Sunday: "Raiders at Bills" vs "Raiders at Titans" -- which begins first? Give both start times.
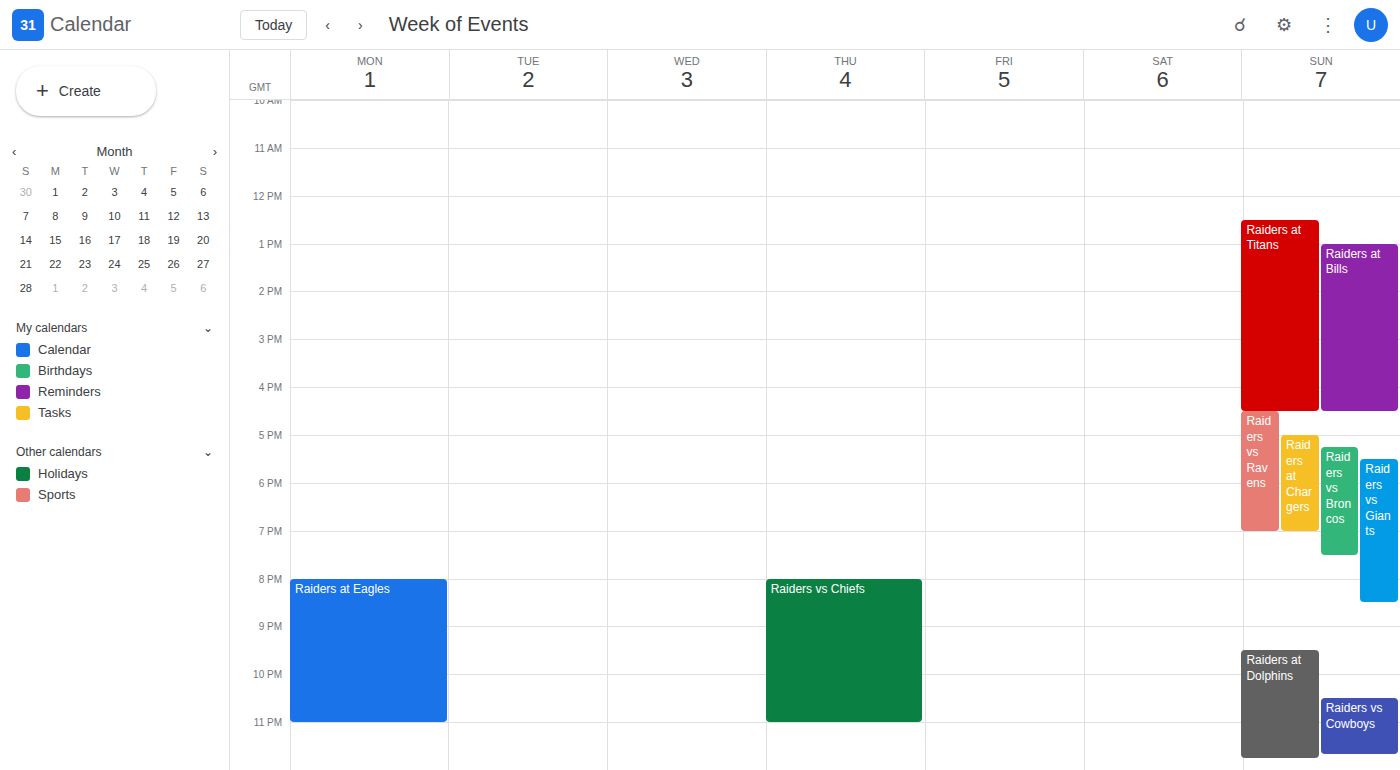
"Raiders at Titans" 12:30 PM; "Raiders at Bills" 1:00 PM.